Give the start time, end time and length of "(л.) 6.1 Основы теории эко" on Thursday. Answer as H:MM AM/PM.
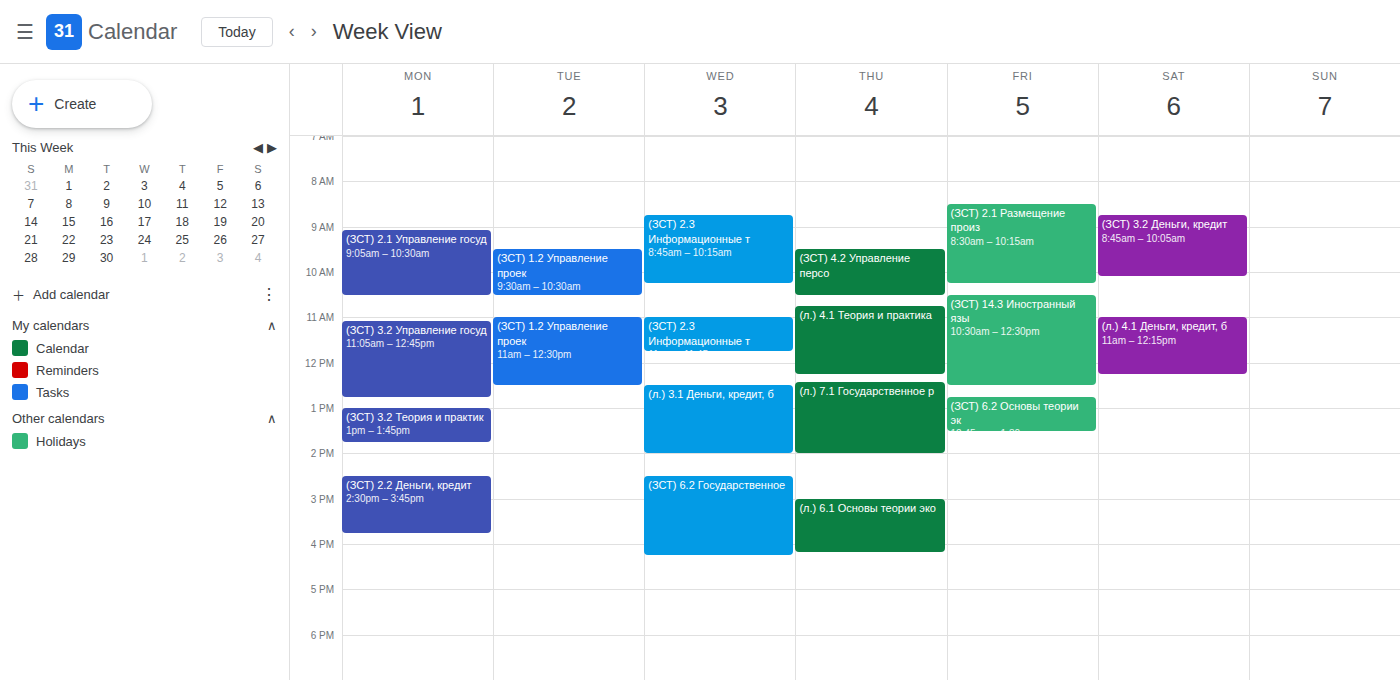
3:00 PM to 4:10 PM, 1 hour 10 minutes